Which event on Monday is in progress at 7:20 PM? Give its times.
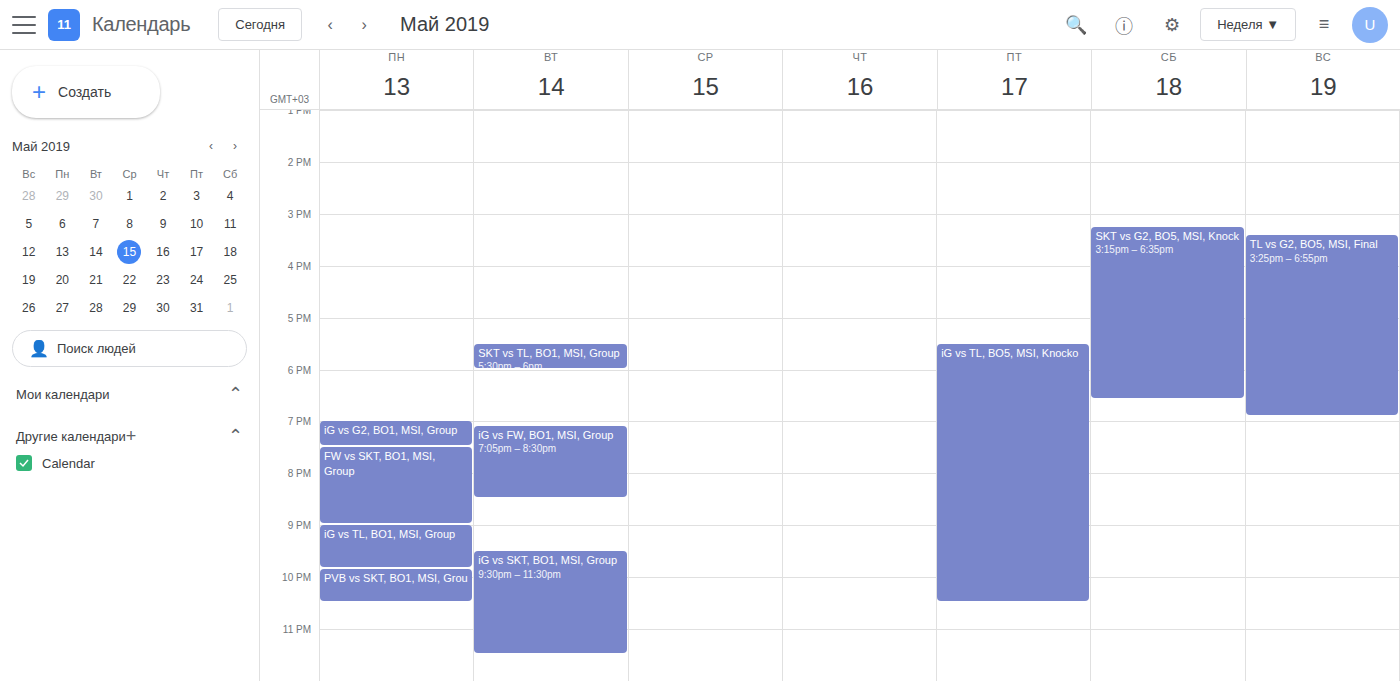
"iG vs G2, BO1, MSI, Group", 7:00 PM to 7:30 PM